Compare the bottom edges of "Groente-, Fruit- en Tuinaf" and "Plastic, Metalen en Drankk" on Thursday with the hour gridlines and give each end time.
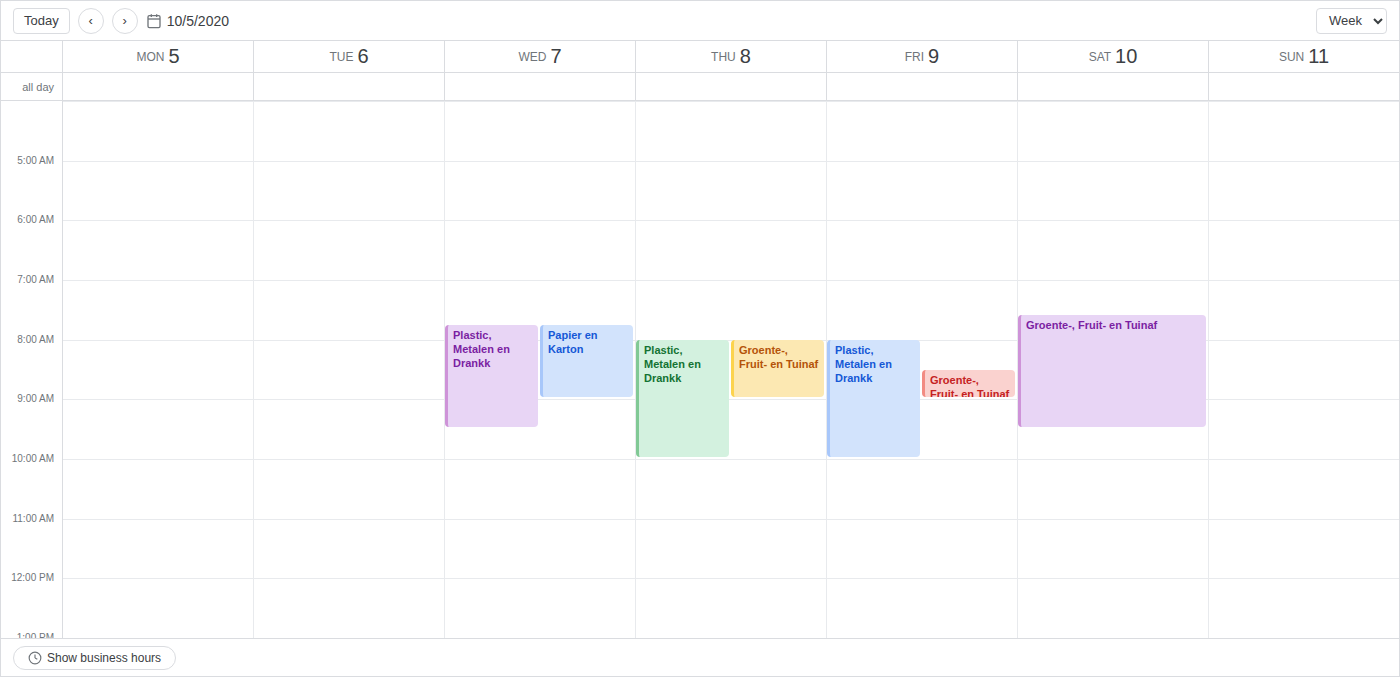
"Groente-, Fruit- en Tuinaf": 9:00 AM, exactly on the 9 AM line. "Plastic, Metalen en Drankk": 10:00 AM, exactly on the 10 AM line.